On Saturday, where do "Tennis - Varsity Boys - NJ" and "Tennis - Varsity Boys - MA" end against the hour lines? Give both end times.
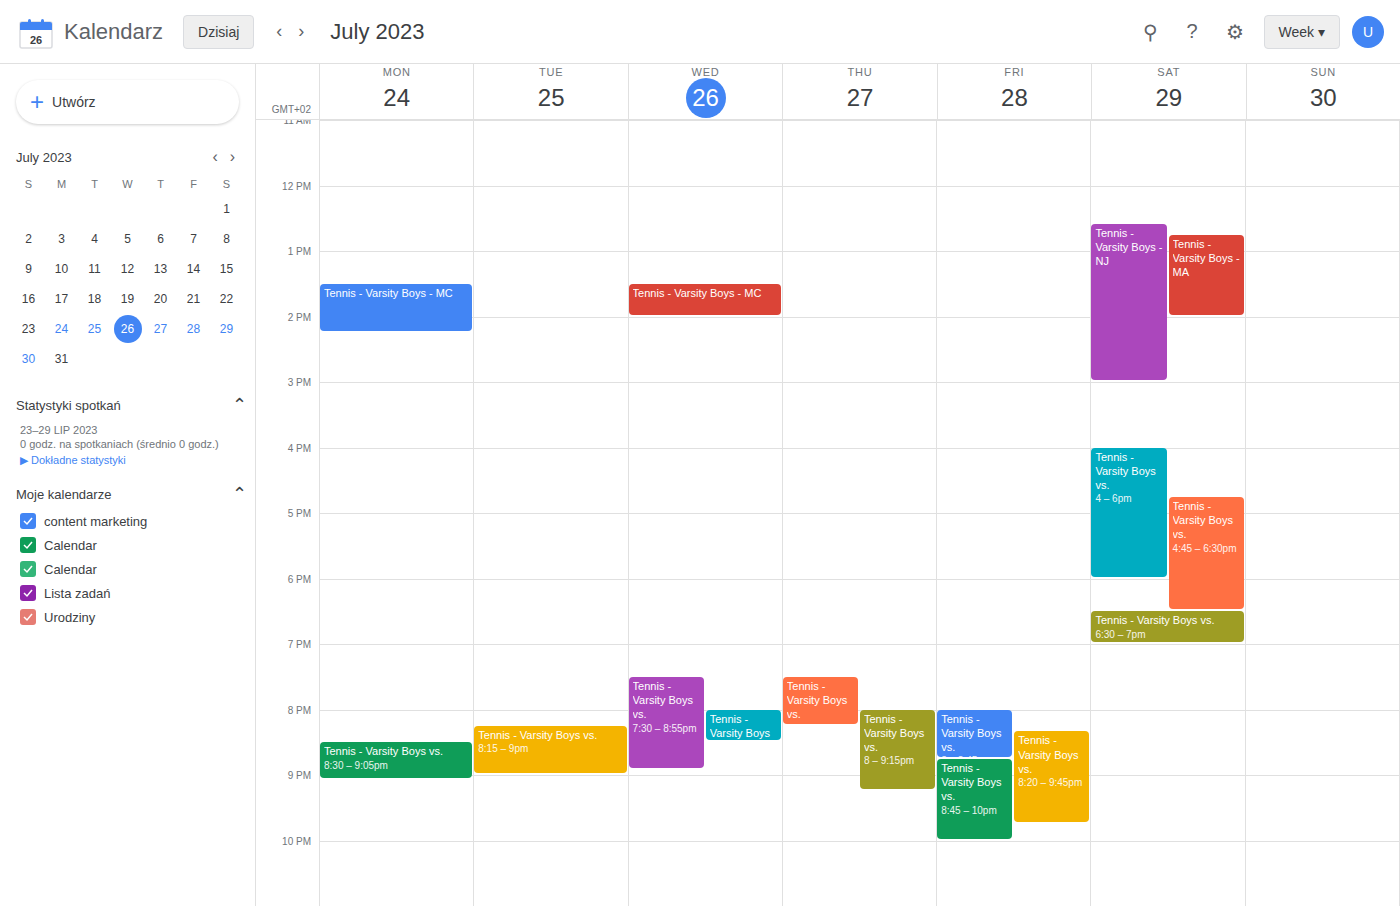
"Tennis - Varsity Boys - NJ": 15:00, exactly on the 15:00 line. "Tennis - Varsity Boys - MA": 14:00, exactly on the 14:00 line.